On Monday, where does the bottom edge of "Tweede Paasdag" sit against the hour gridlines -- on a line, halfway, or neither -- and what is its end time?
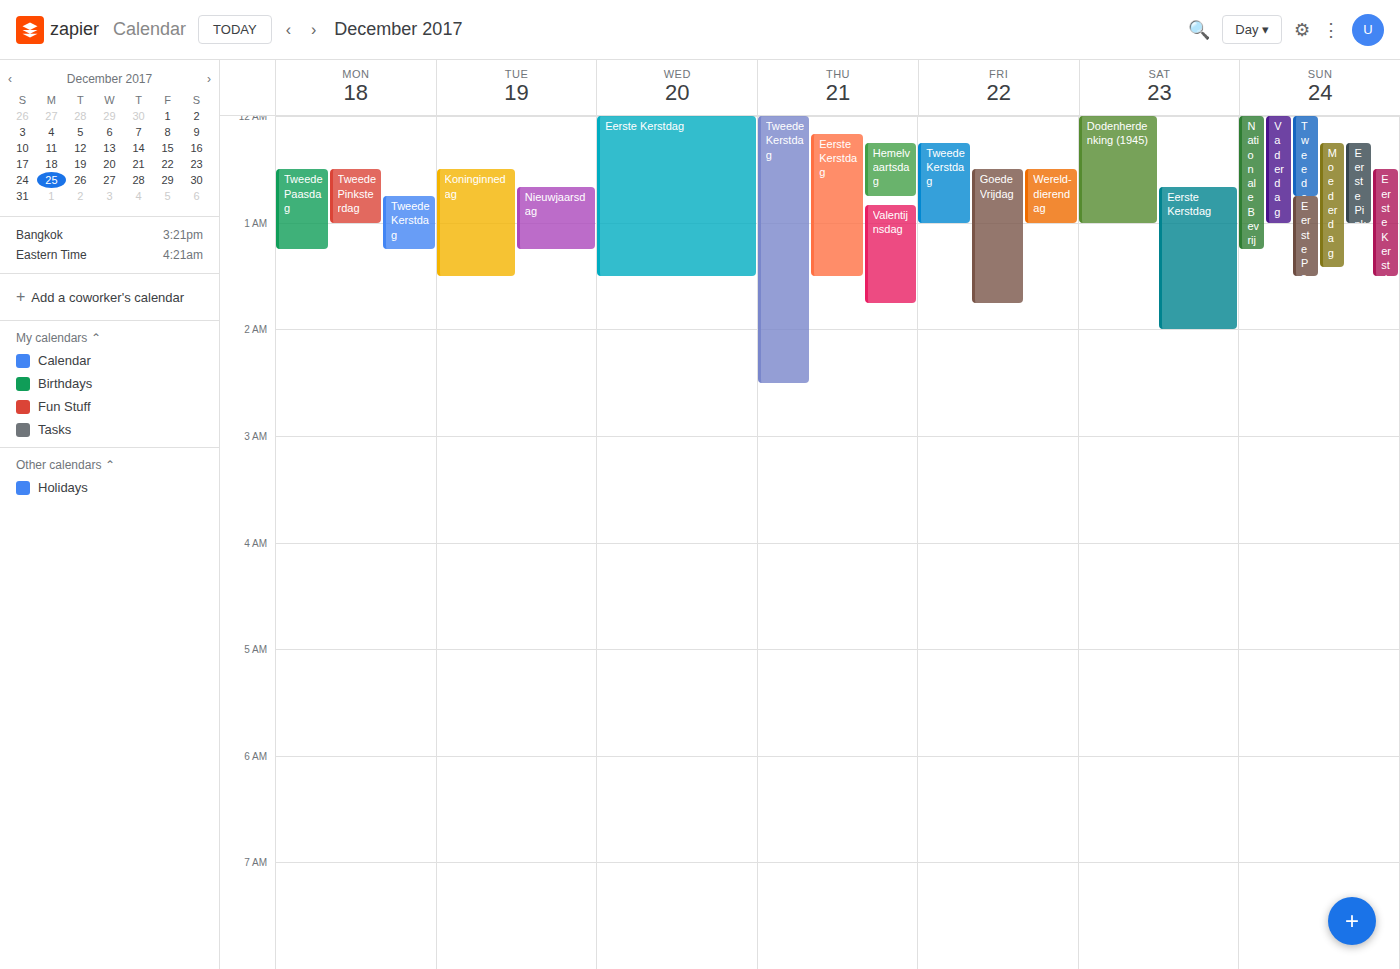
1:15 AM -- neither: a quarter of the way from the 1 AM line to the 2 AM line.